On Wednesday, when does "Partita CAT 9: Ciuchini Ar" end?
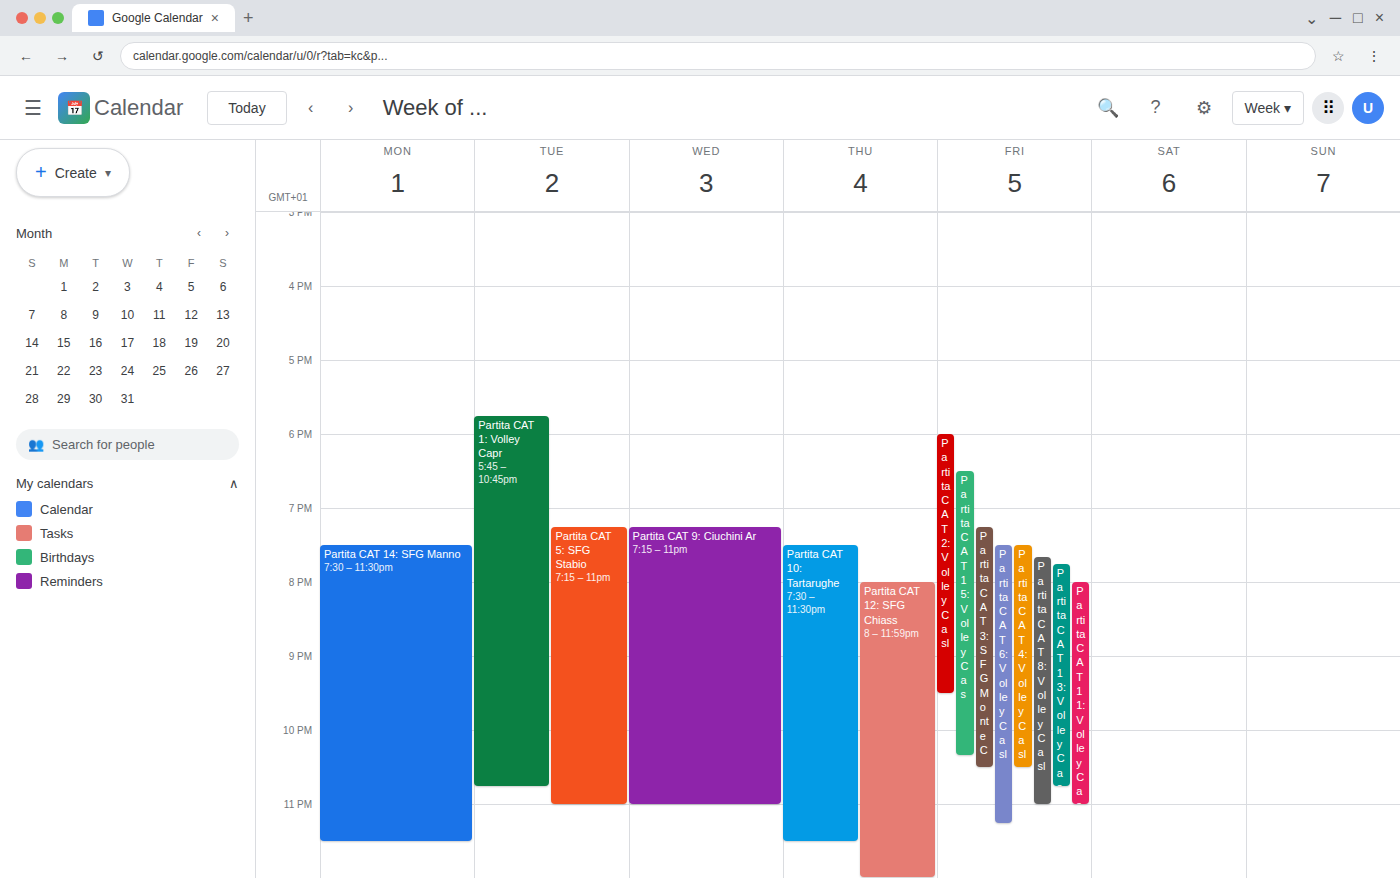
11:00 PM